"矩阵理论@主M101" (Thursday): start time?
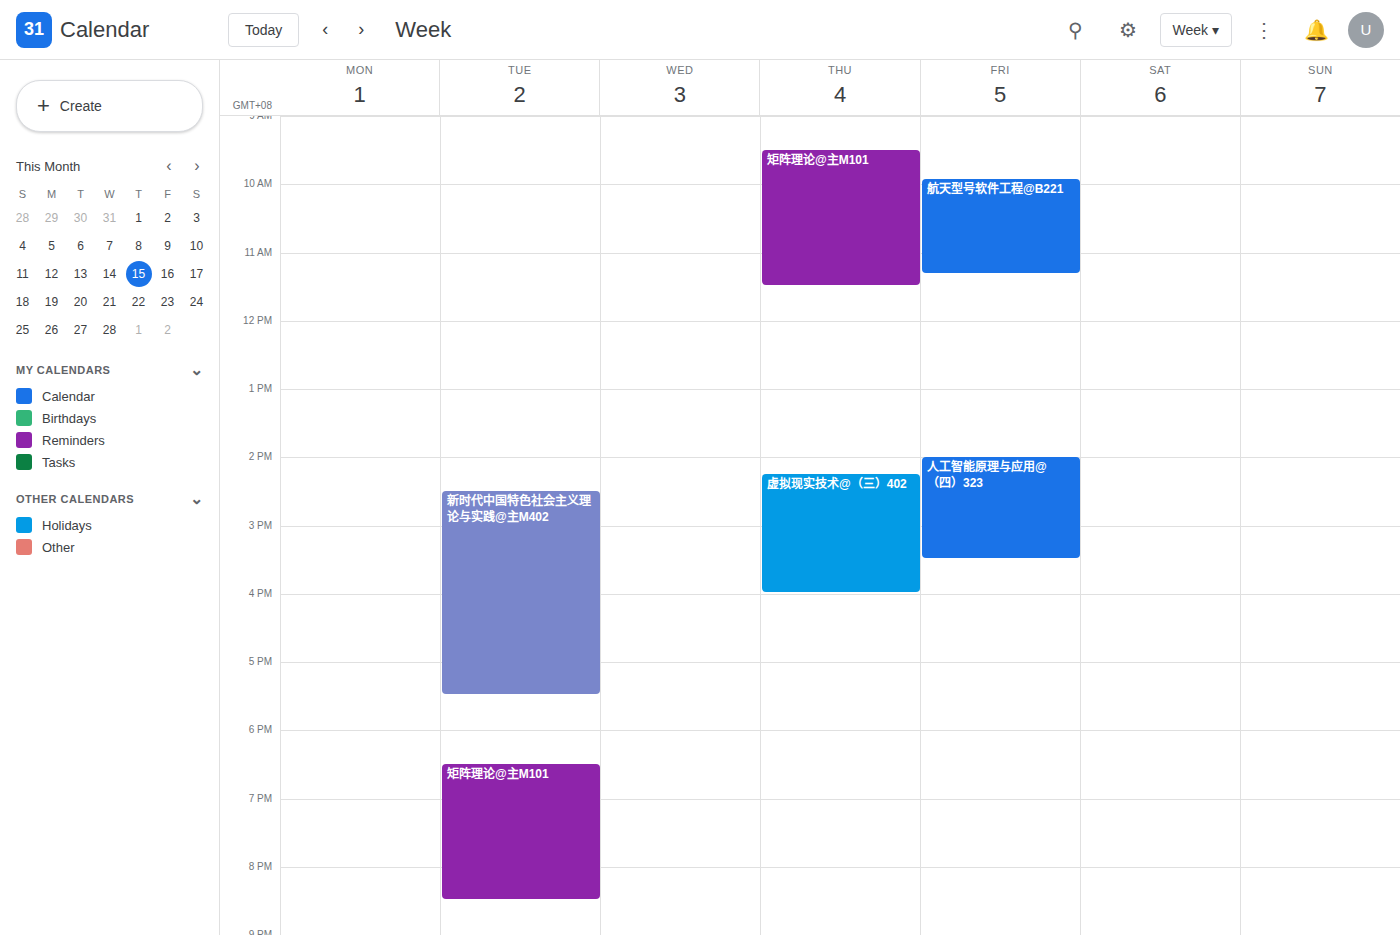
9:30 AM